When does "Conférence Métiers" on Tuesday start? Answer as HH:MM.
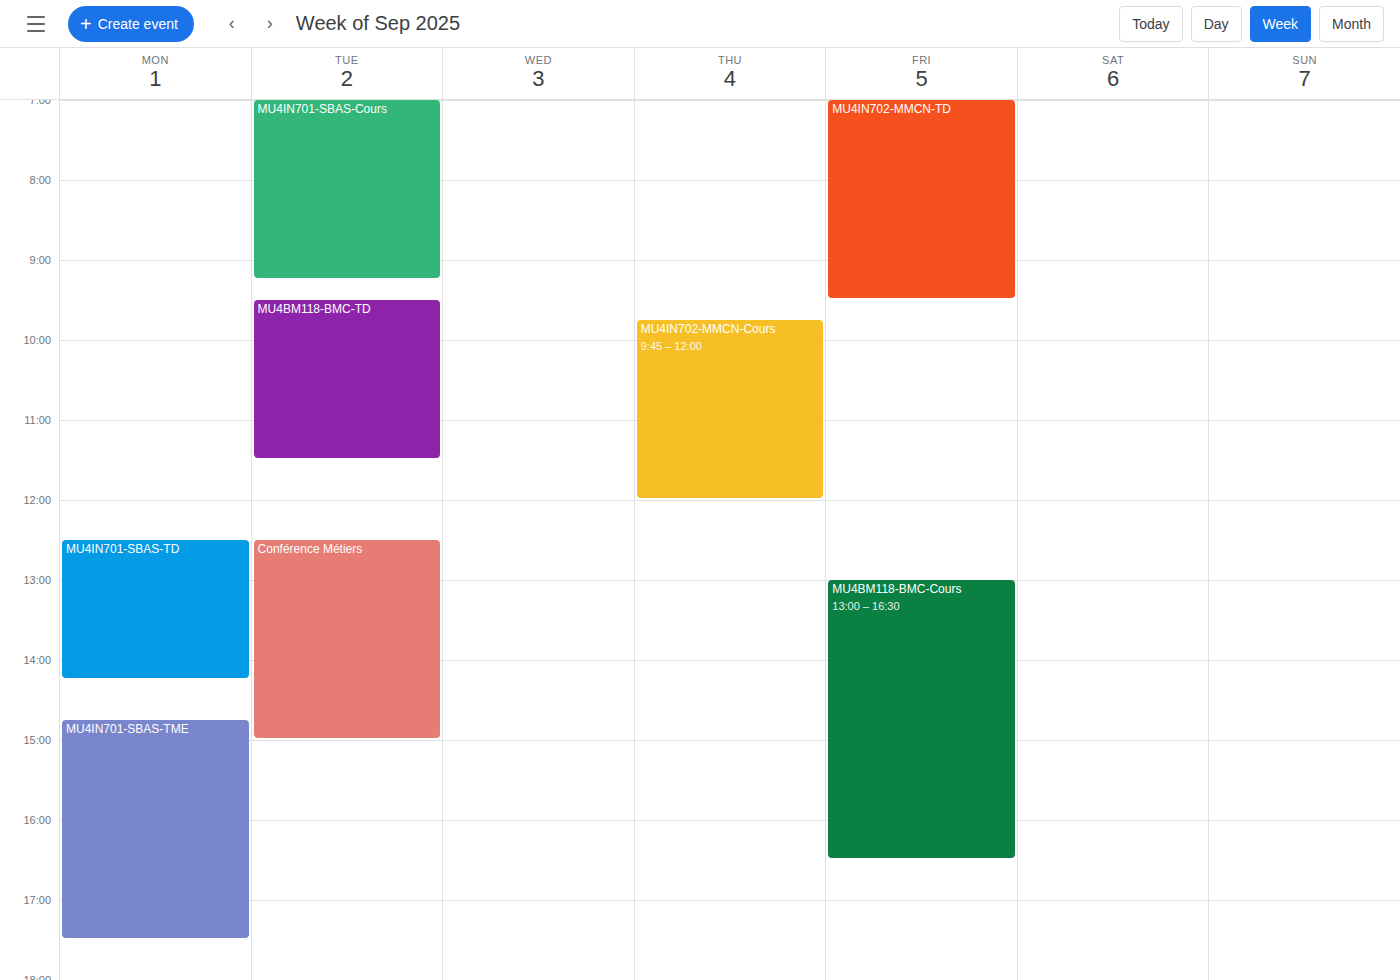
12:30